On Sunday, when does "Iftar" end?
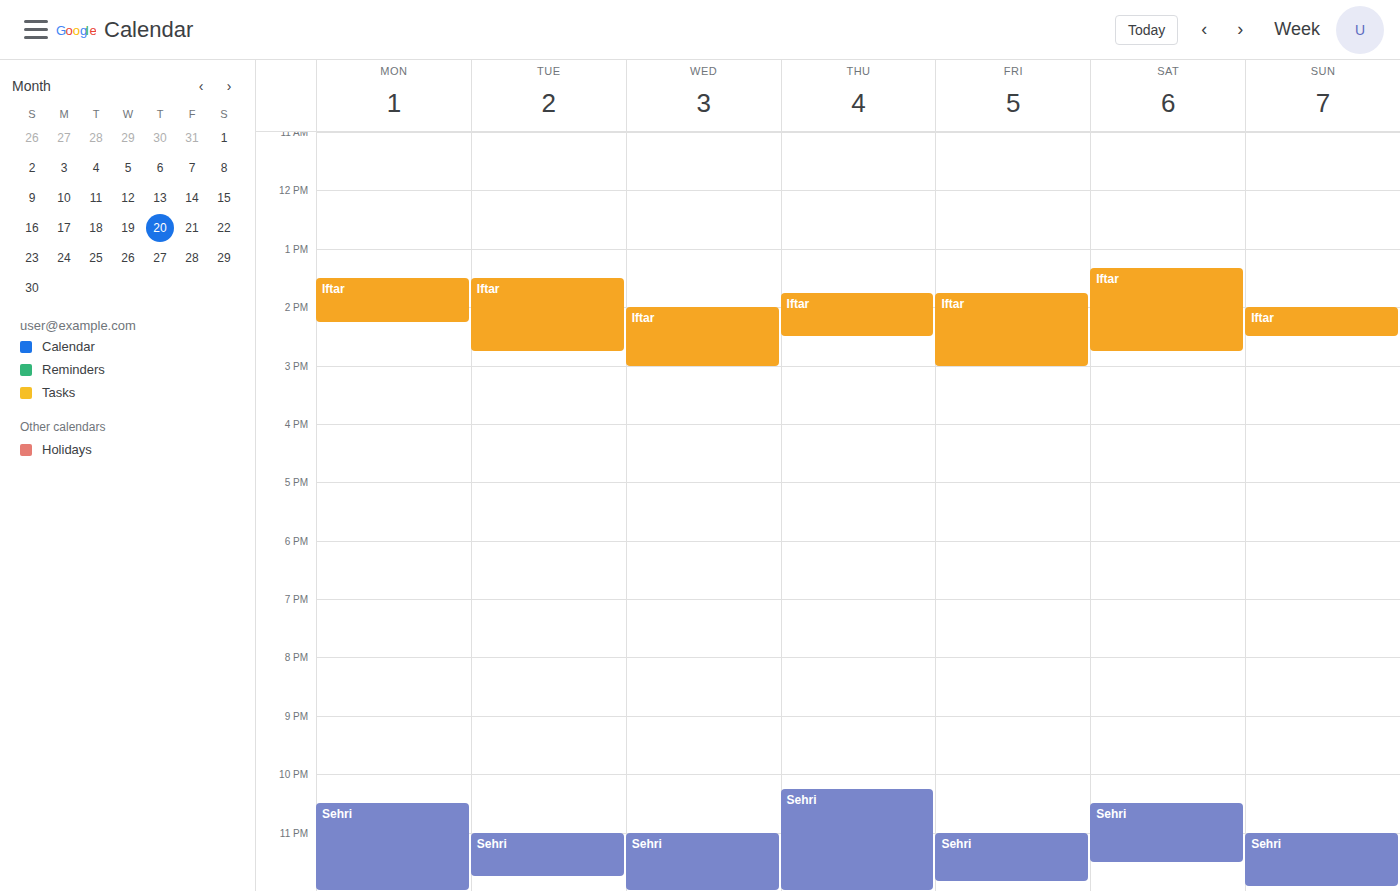
14:30